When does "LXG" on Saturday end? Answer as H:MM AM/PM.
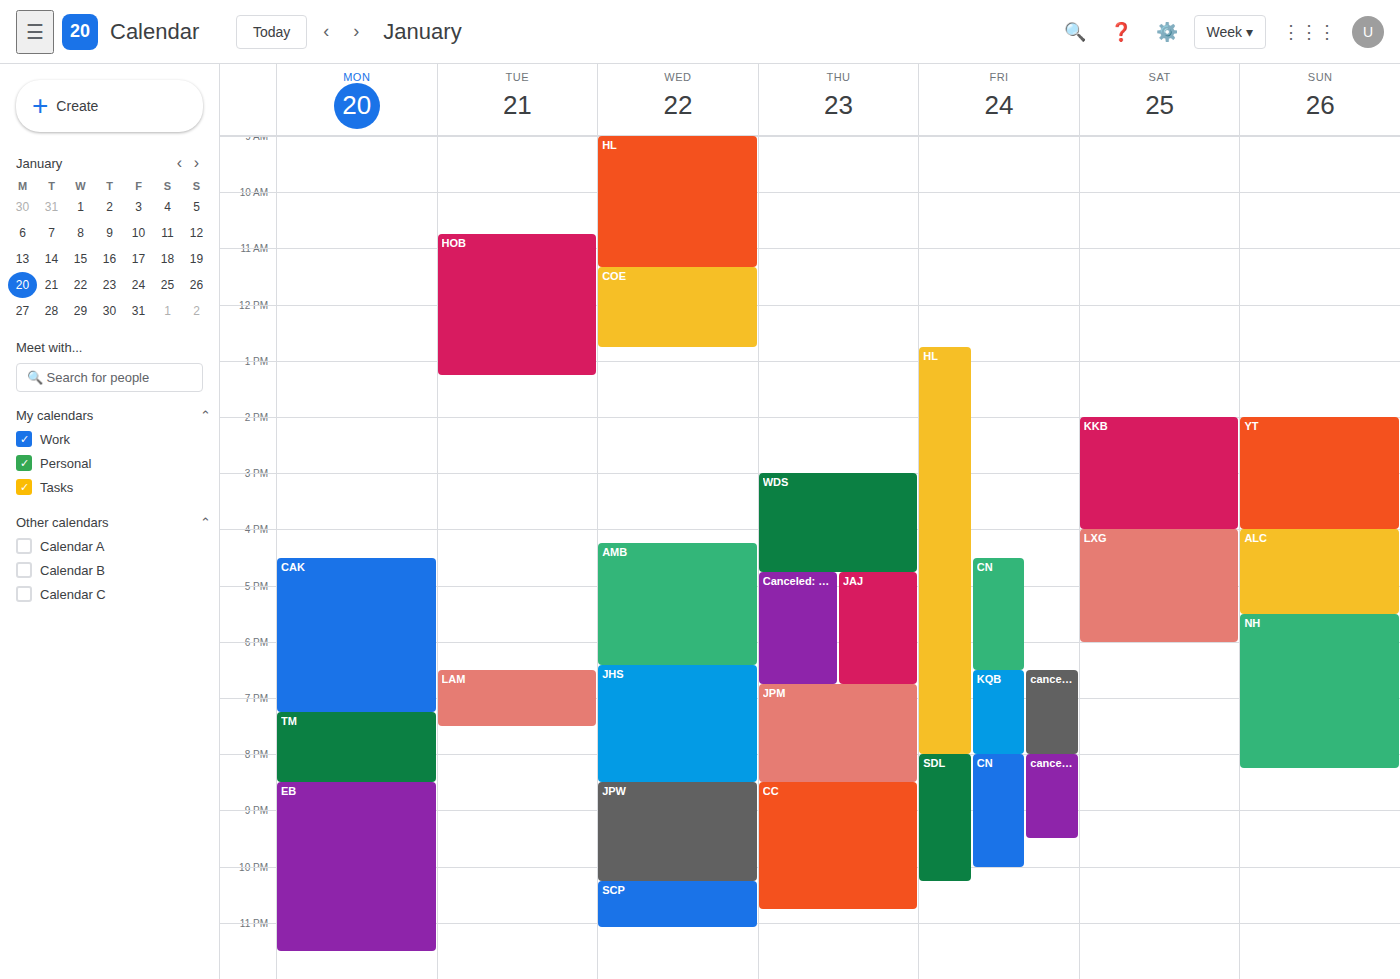
6:00 PM